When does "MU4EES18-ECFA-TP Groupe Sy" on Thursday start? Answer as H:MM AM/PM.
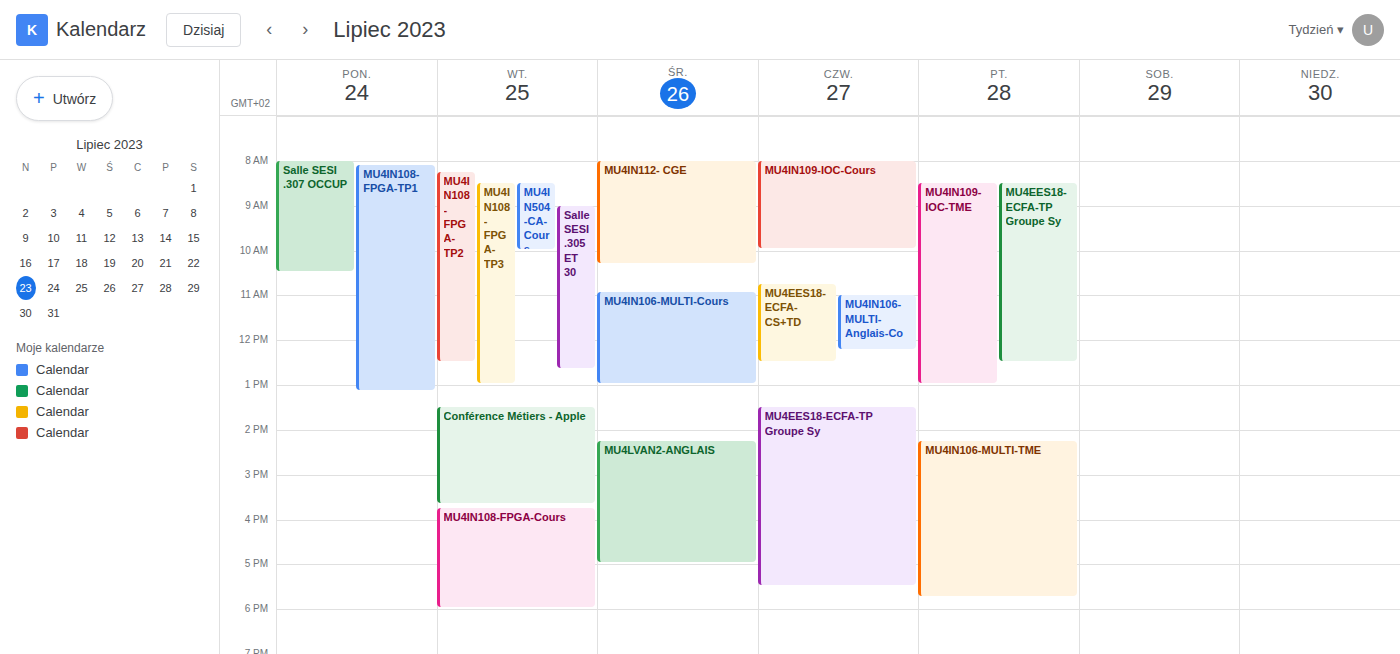
1:30 PM